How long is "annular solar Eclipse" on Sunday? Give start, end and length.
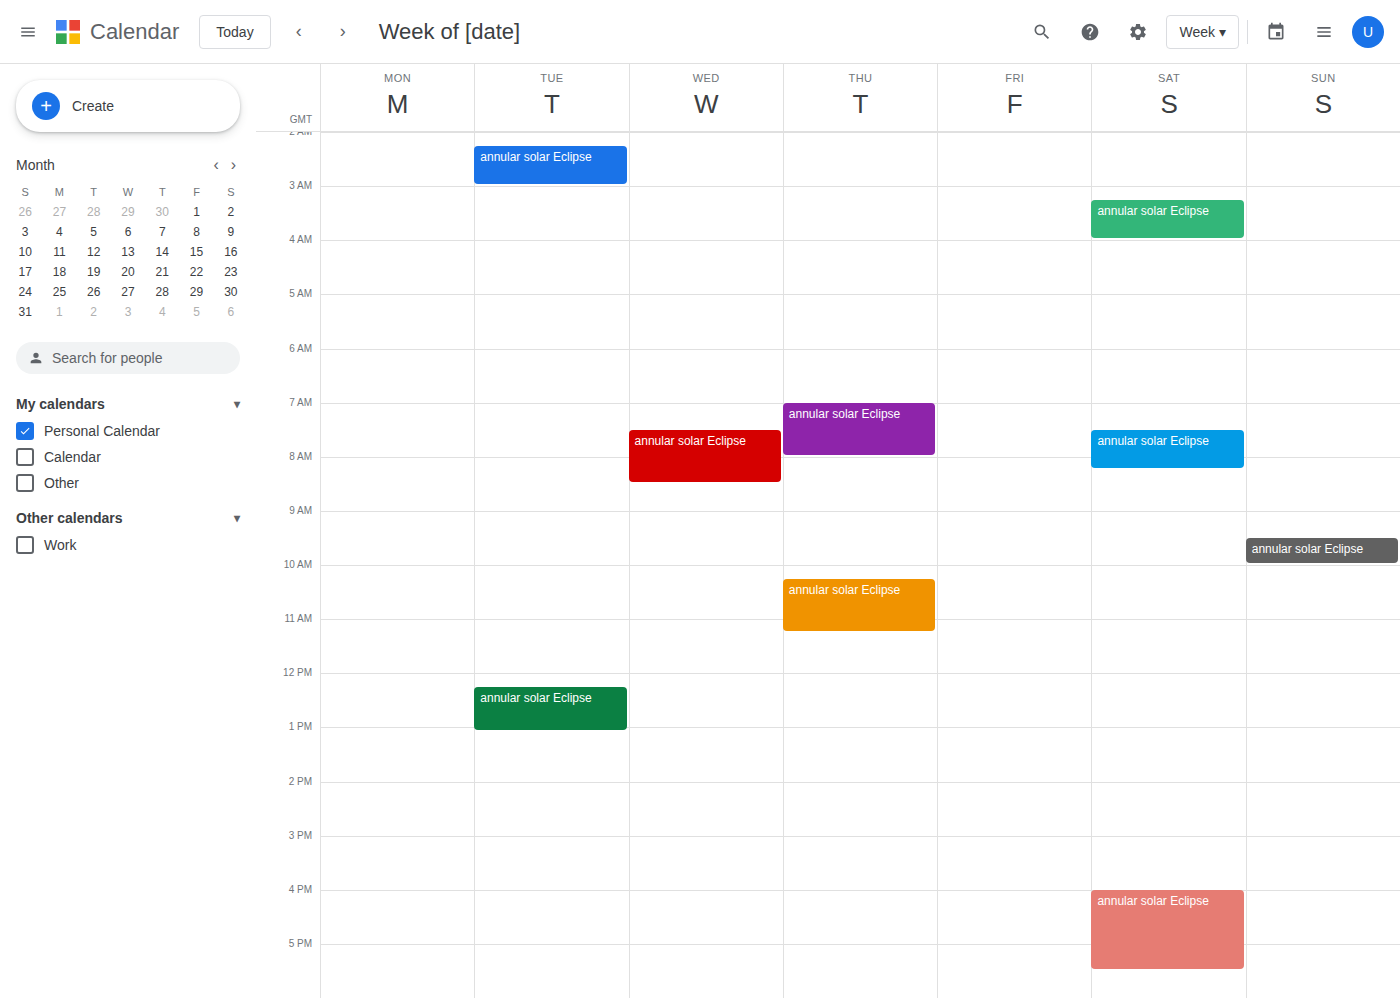
09:30 to 10:00, 30 minutes